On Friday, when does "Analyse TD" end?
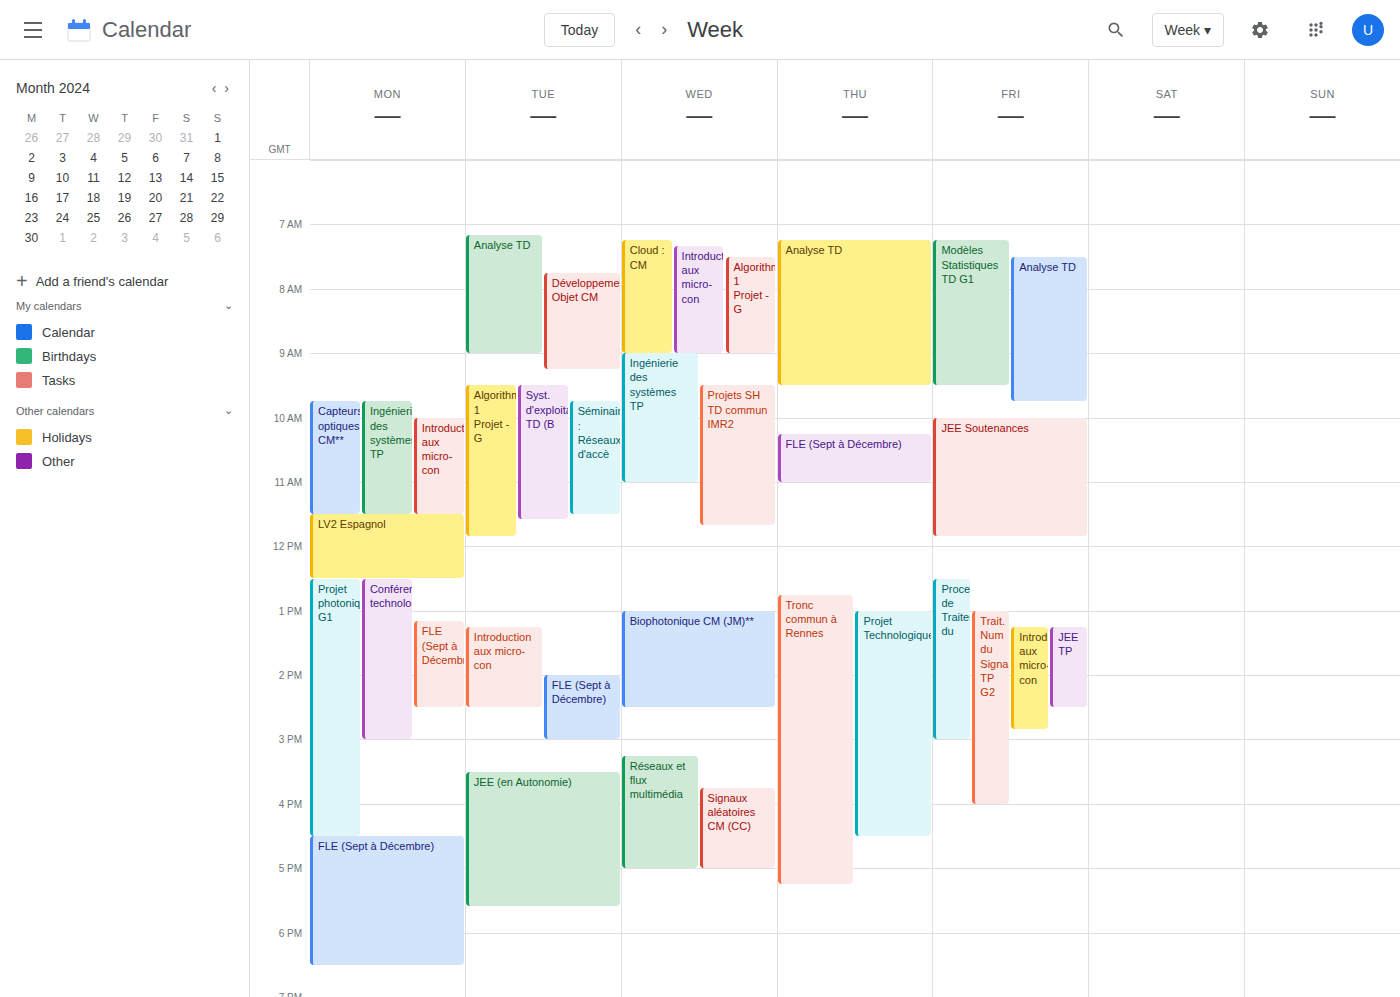
9:45 AM